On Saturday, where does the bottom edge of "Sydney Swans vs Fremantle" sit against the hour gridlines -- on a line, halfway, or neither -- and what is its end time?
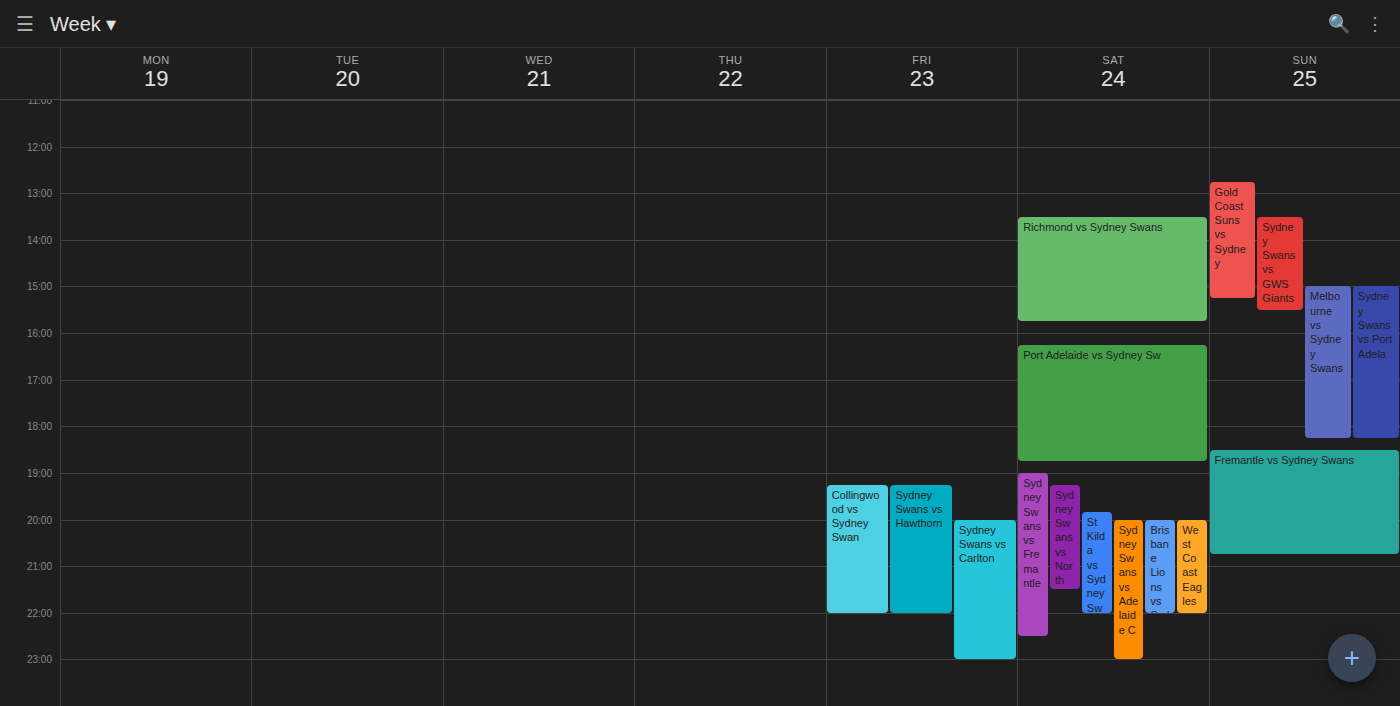
10:30 PM -- halfway between the 10 PM and 11 PM lines.